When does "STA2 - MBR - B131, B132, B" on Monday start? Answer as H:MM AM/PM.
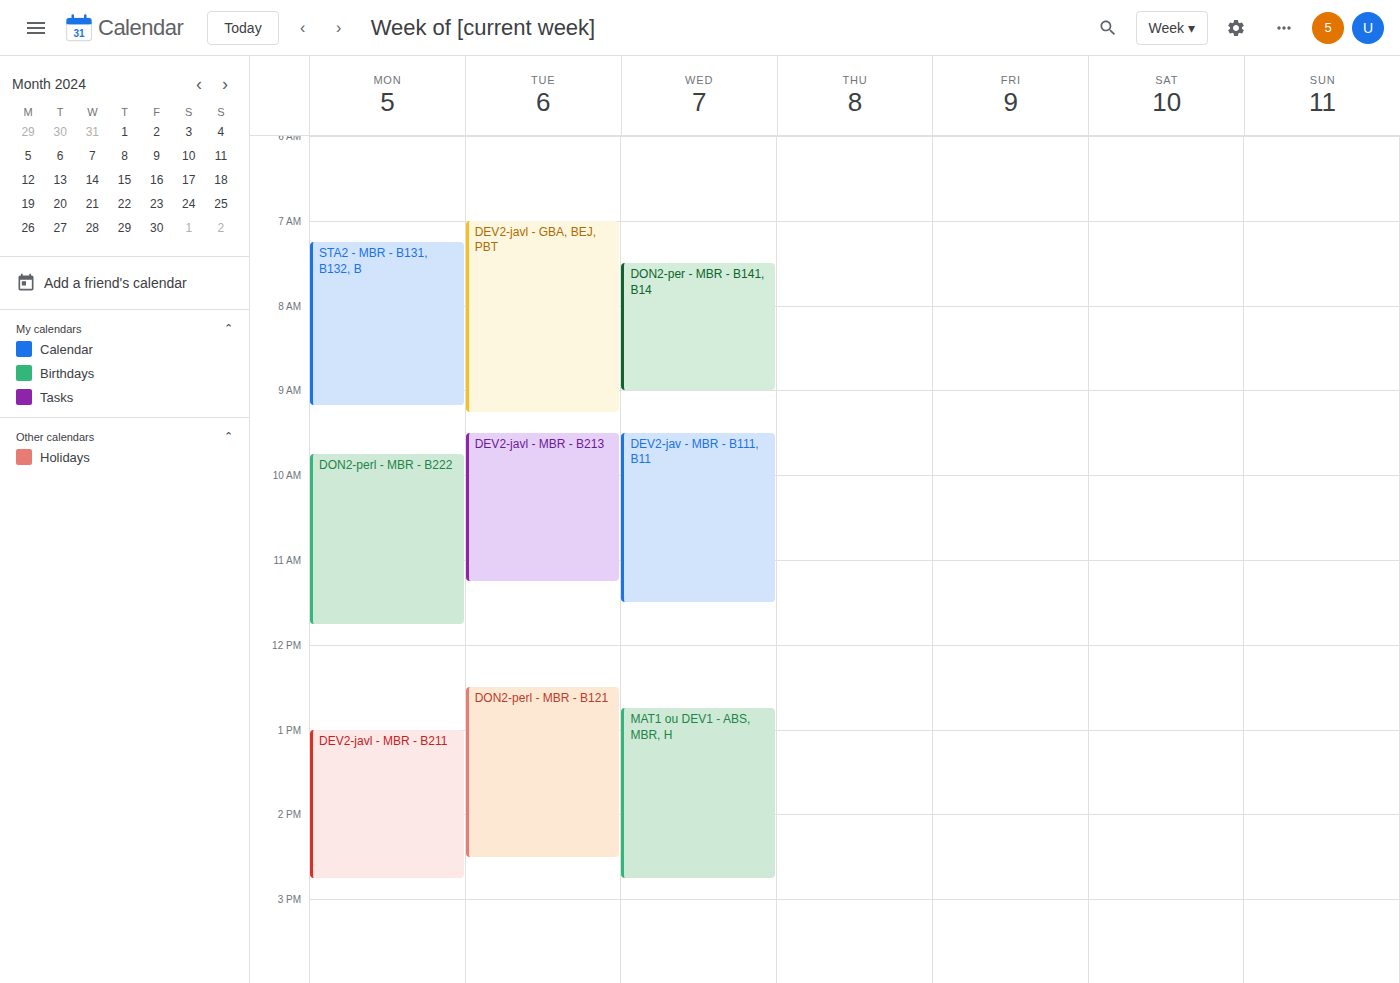
7:15 AM